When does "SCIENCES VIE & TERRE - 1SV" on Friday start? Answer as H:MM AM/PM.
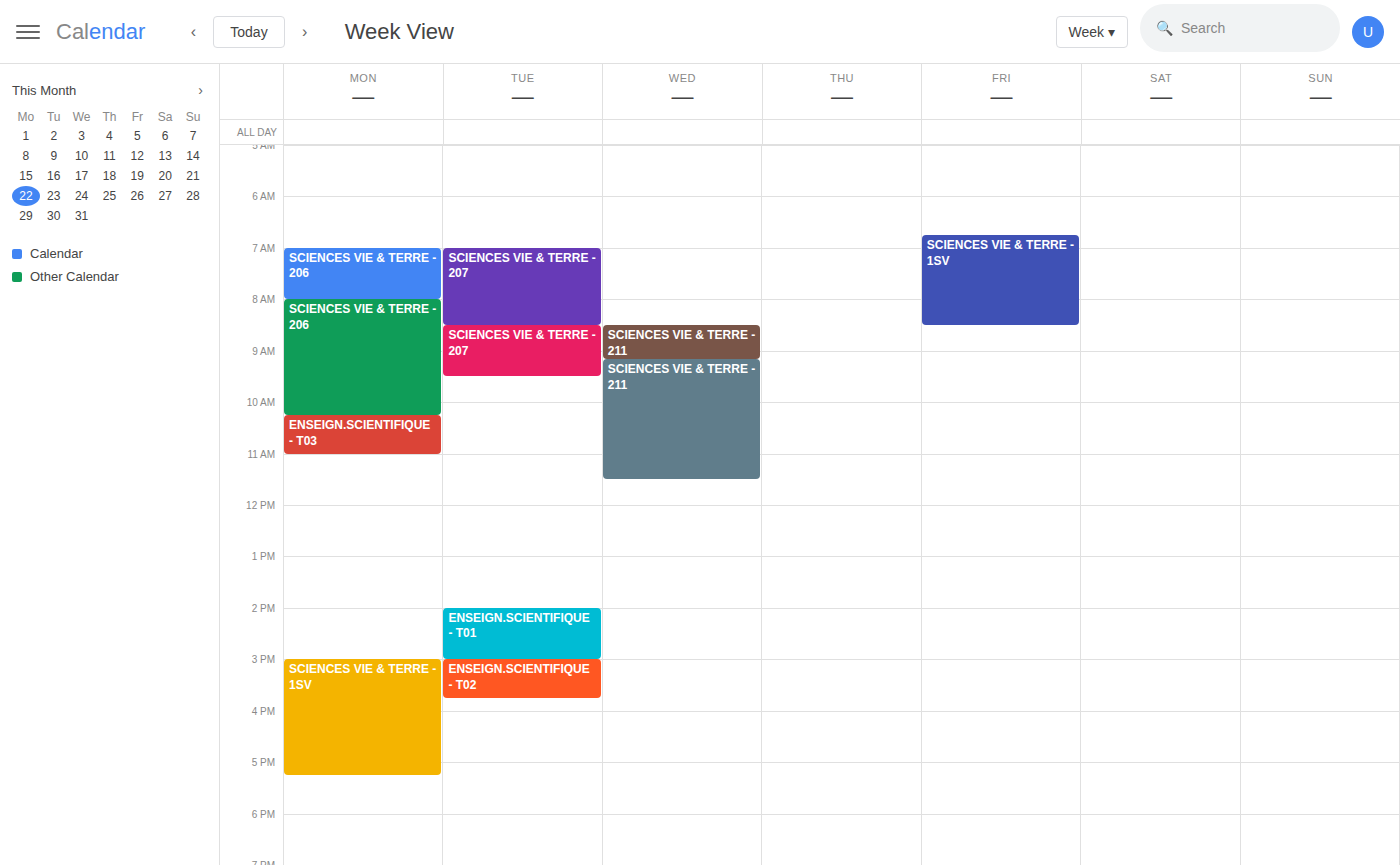
6:45 AM